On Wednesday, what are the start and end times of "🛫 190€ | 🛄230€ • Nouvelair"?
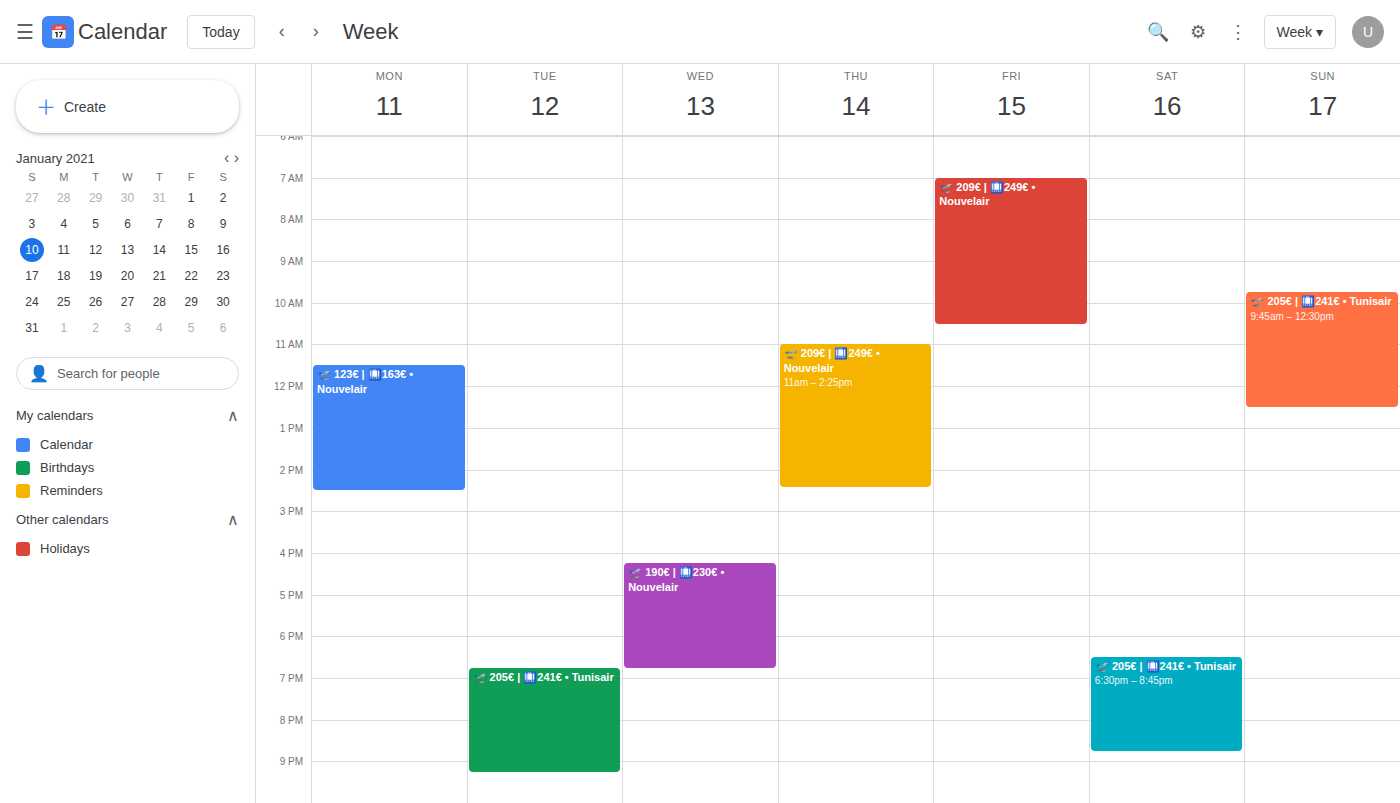
4:15 PM to 6:45 PM